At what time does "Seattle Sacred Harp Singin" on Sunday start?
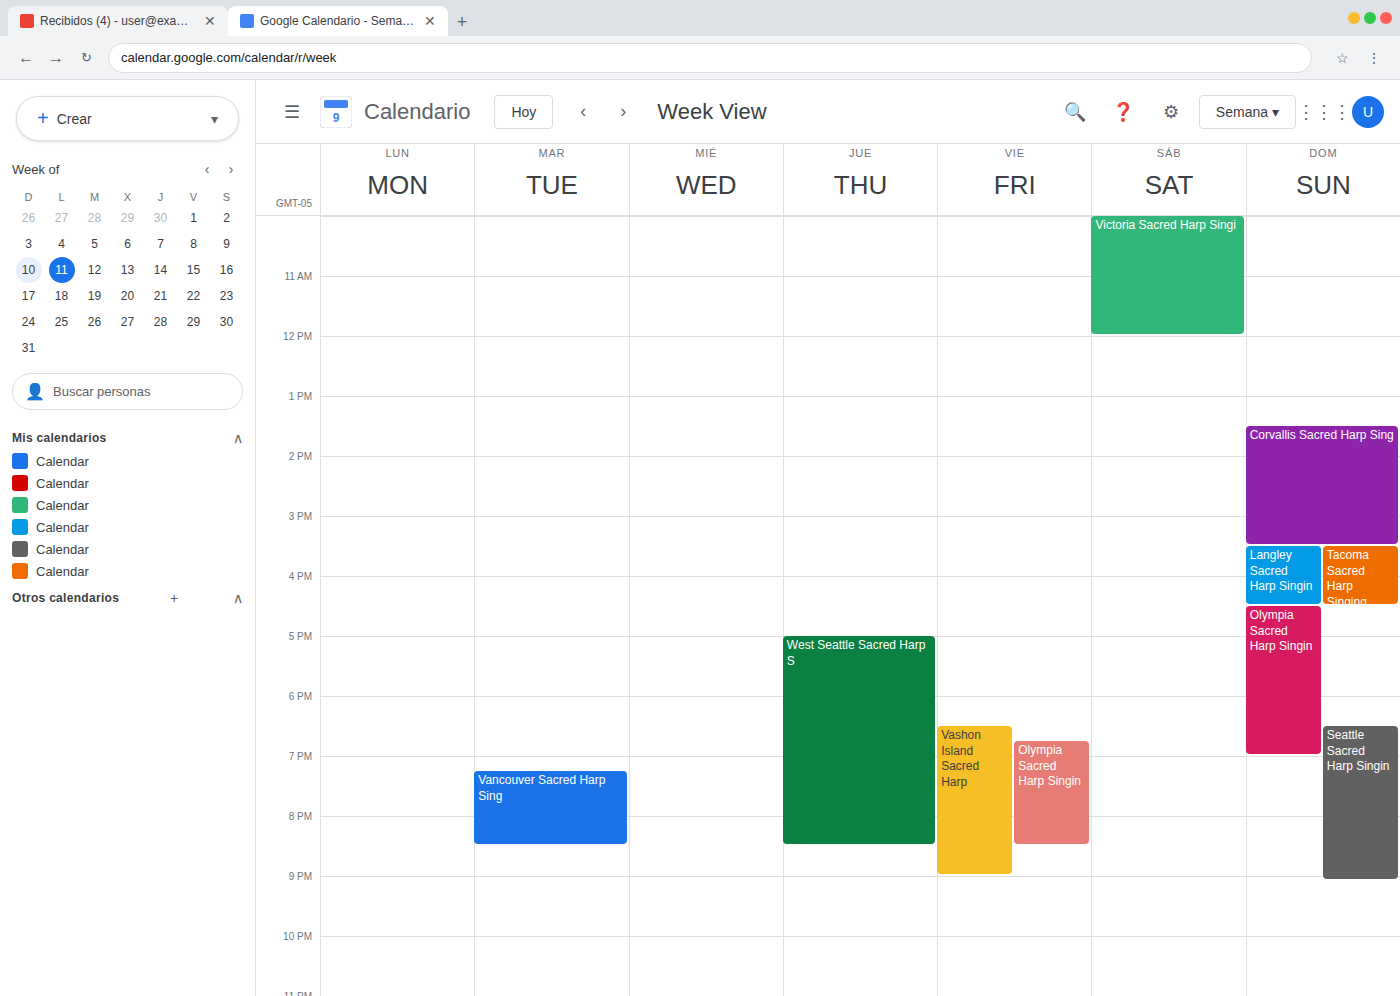
6:30 PM